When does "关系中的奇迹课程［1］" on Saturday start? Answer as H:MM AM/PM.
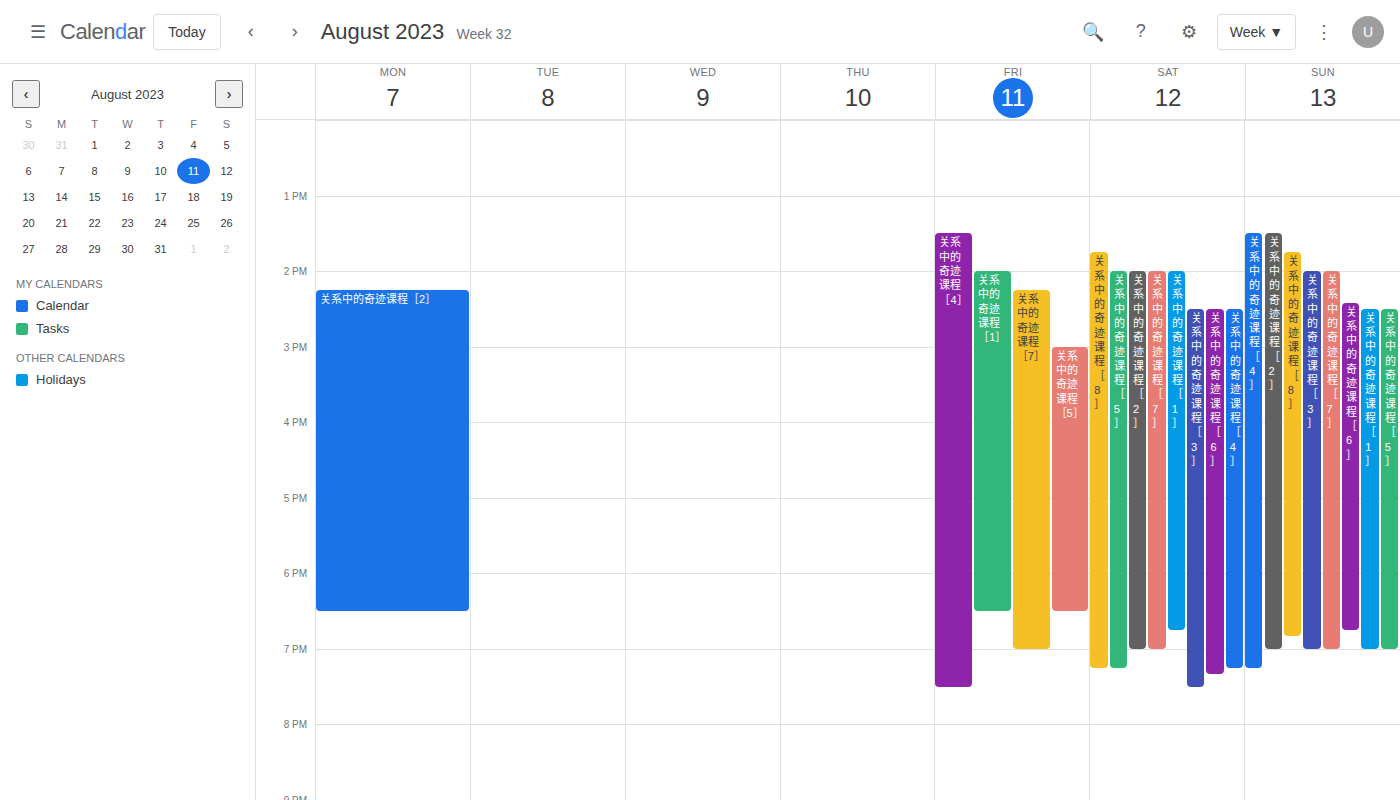
2:00 PM